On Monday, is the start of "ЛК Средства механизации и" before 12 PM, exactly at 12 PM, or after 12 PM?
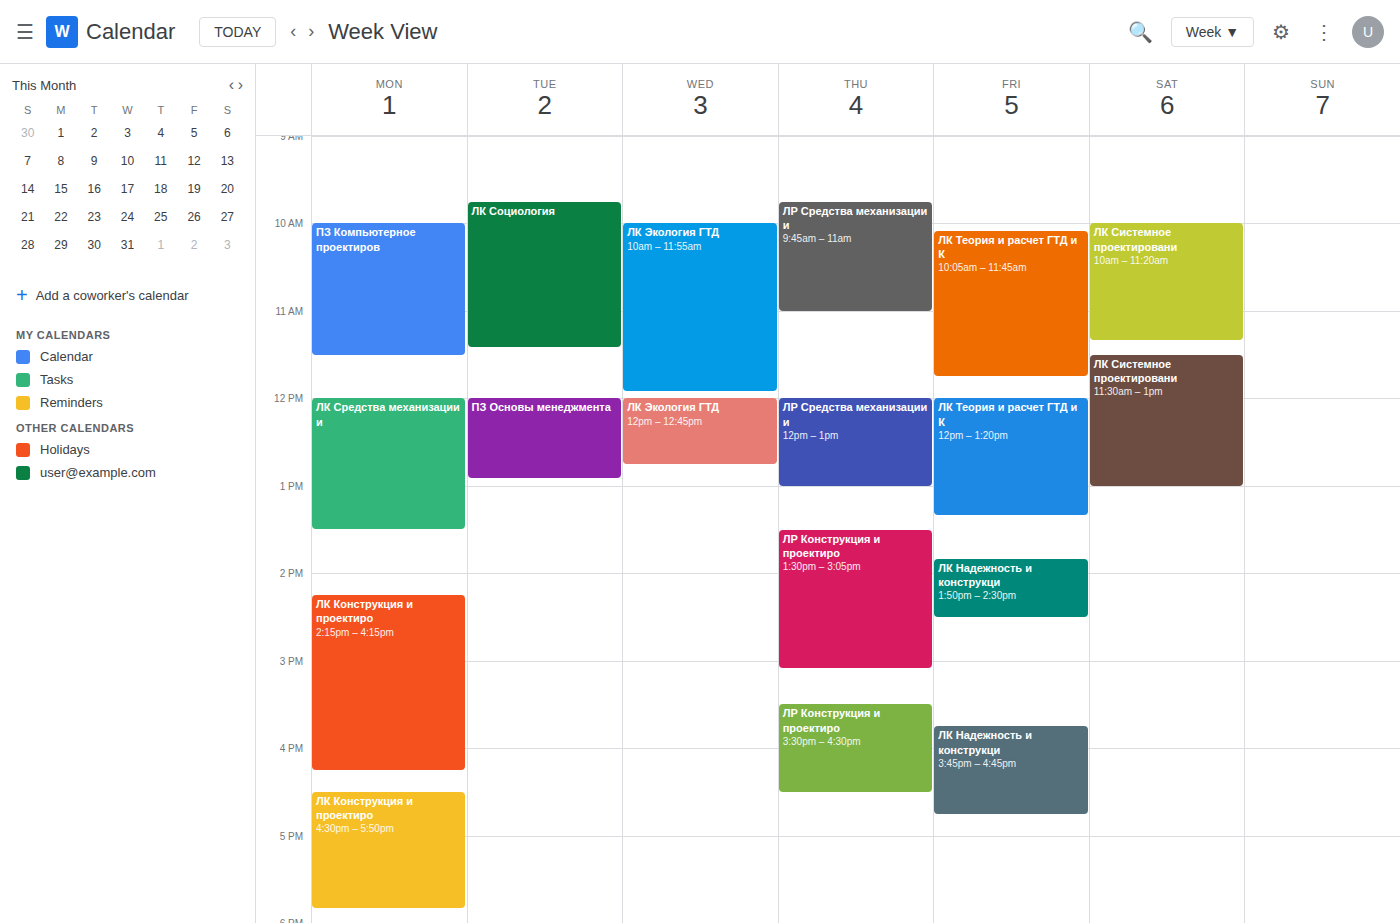
12:00 PM -- exactly at 12 PM, on the 12 PM line.